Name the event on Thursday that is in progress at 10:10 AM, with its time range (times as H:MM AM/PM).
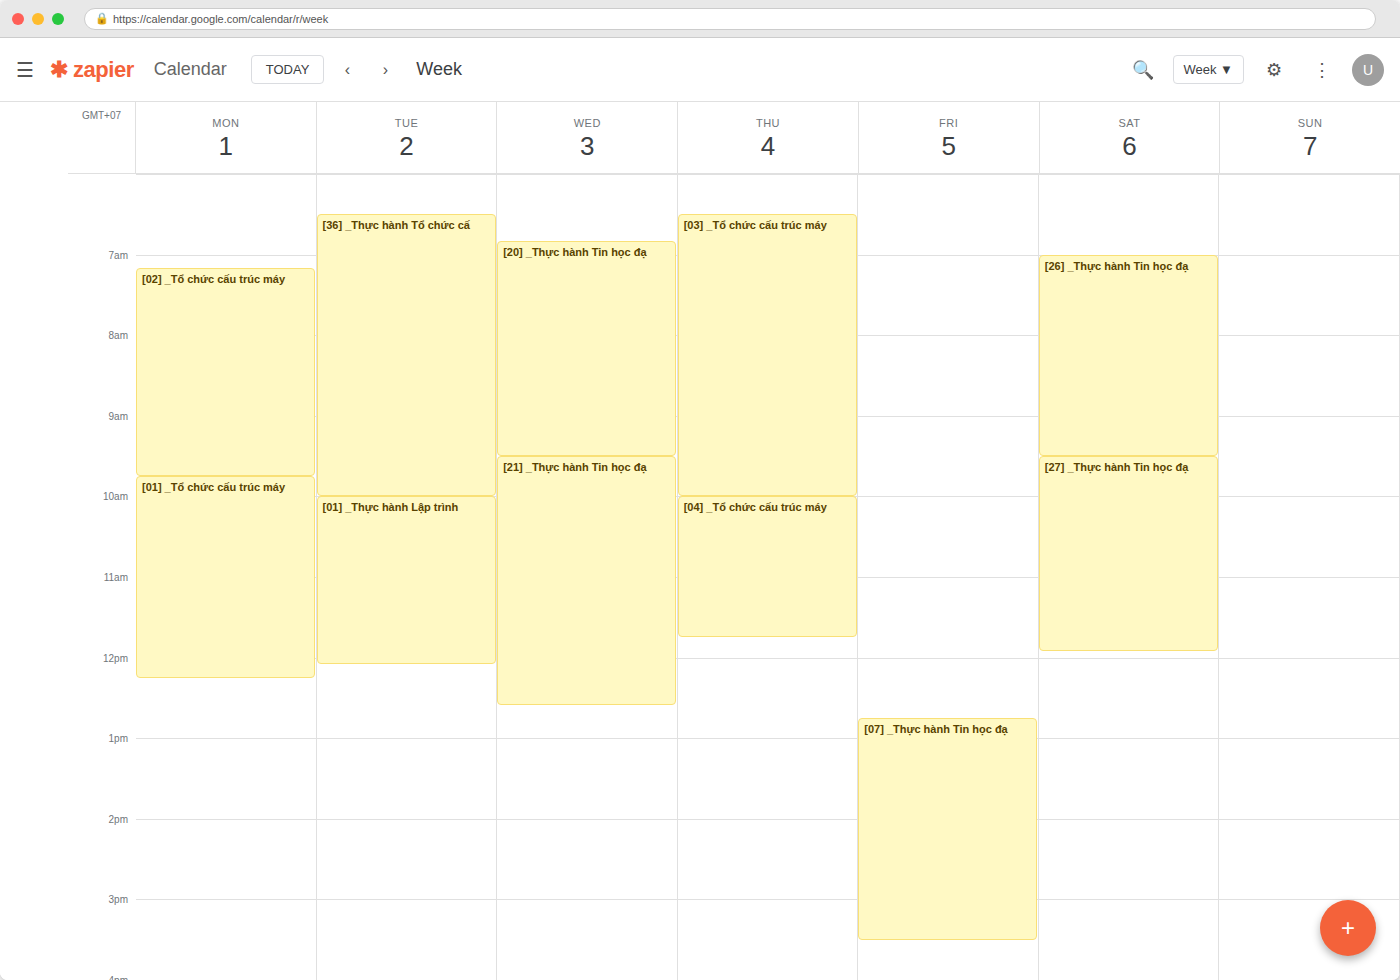
"[04] _Tổ chức cấu trúc máy", 10:00 AM to 11:45 AM